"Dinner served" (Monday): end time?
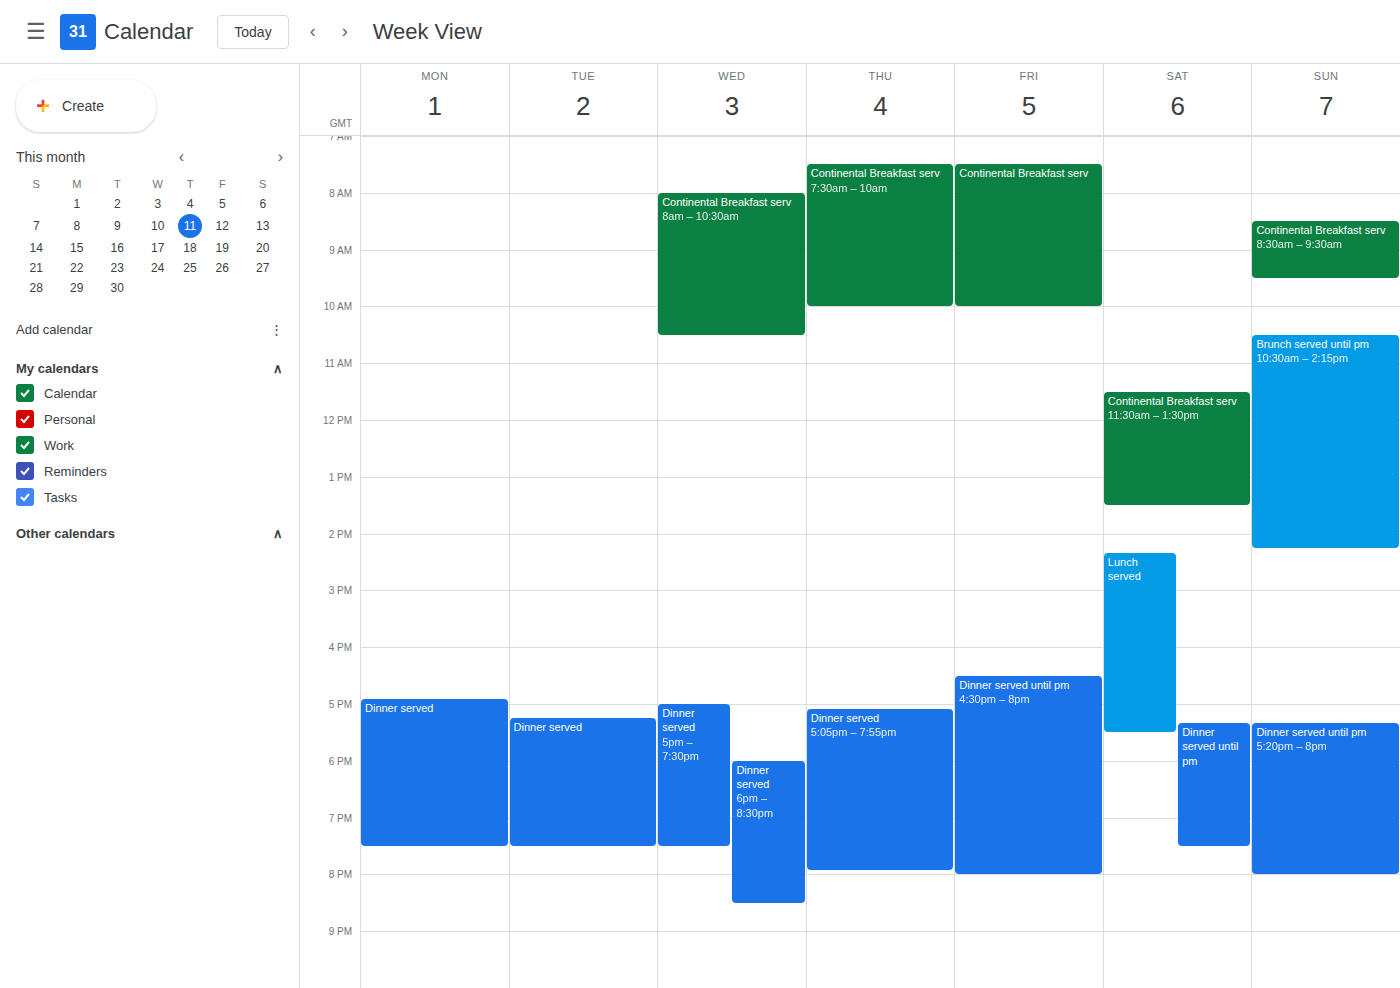
7:30 PM